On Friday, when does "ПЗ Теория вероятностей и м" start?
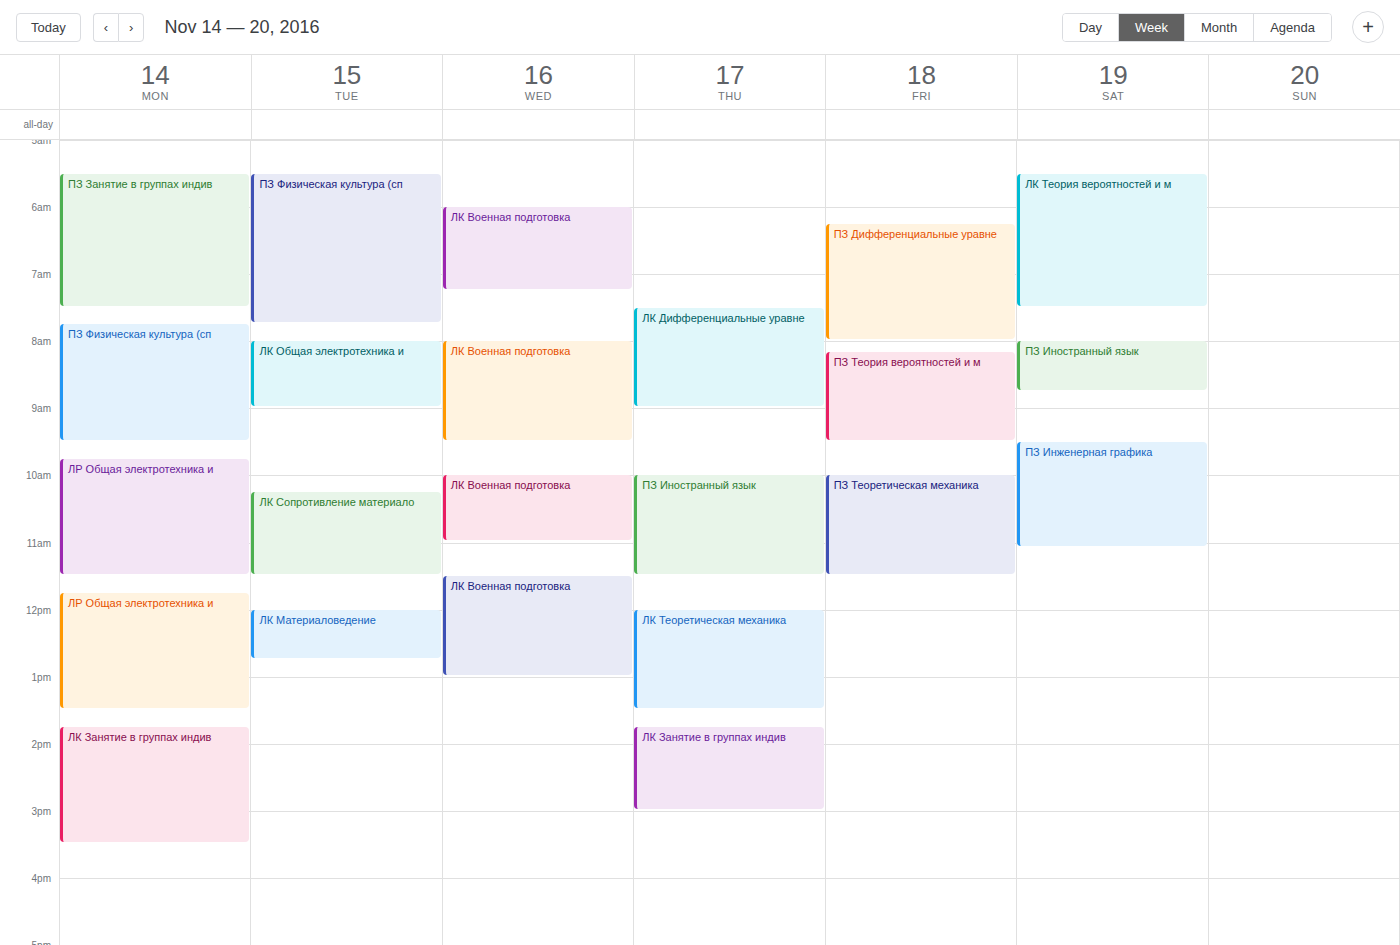
8:10 AM